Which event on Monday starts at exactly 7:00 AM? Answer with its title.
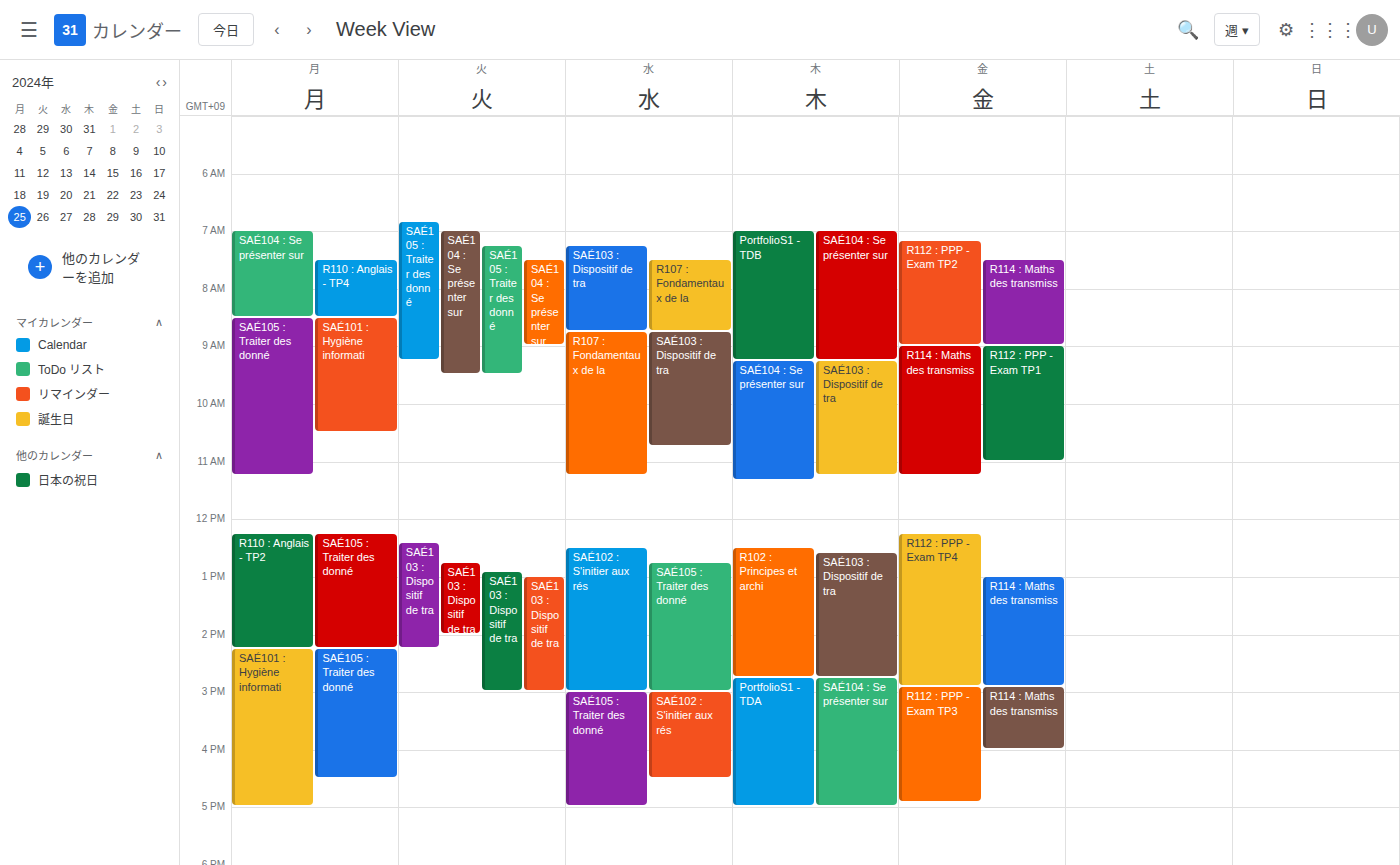
"SAÉ104 : Se présenter sur"